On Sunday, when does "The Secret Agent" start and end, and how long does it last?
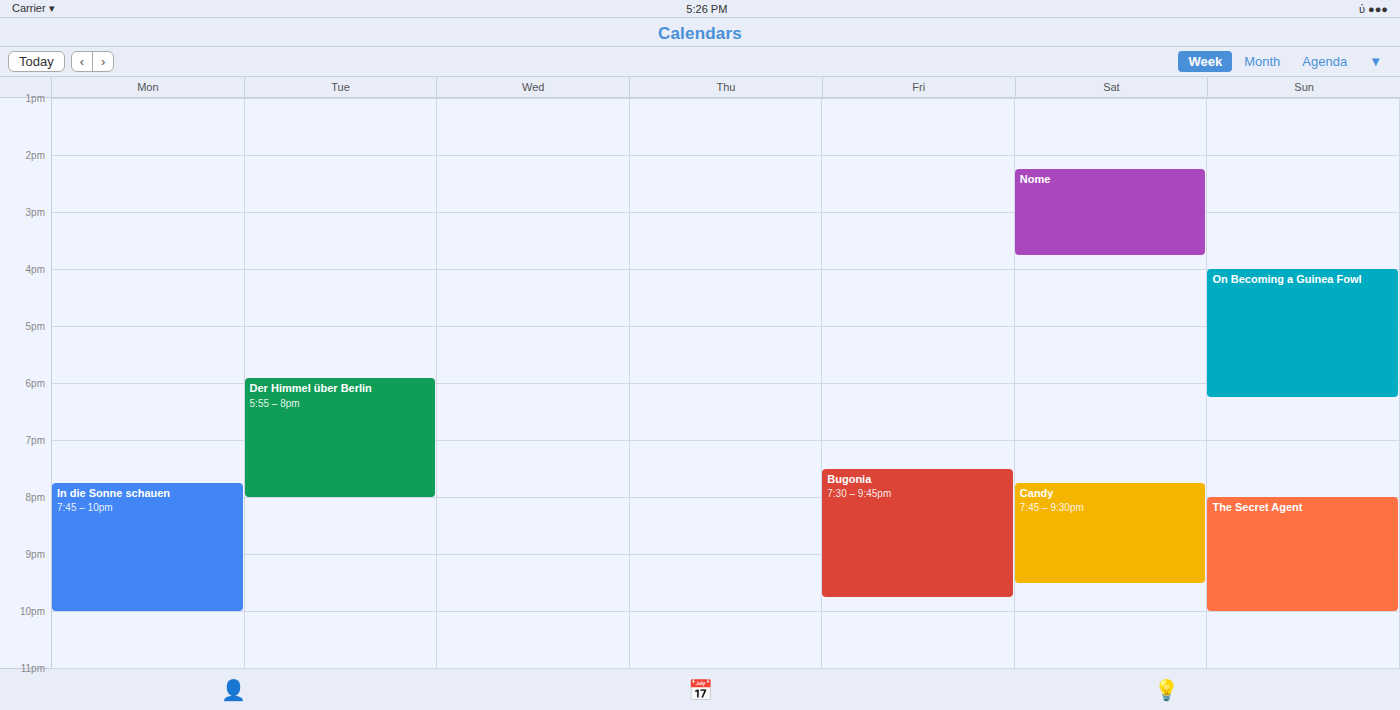
8:00 PM to 10:00 PM, 2 hours